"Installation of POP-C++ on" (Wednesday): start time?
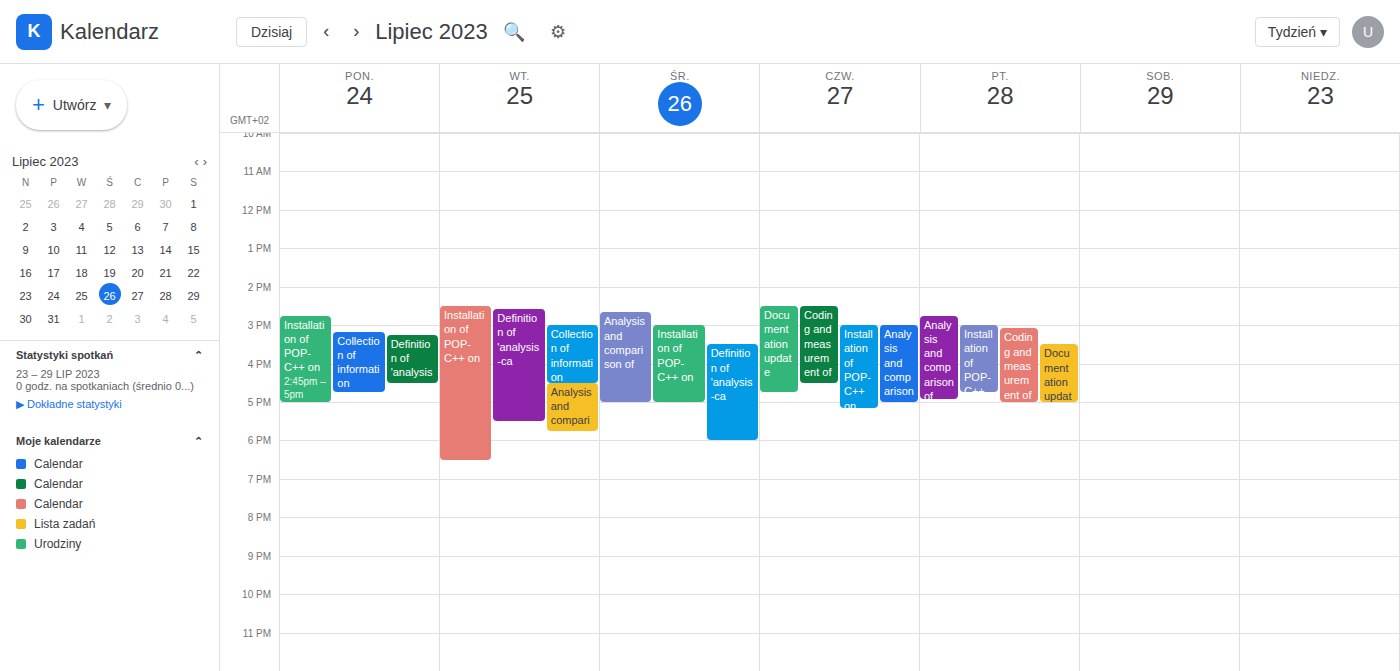
3:00 PM